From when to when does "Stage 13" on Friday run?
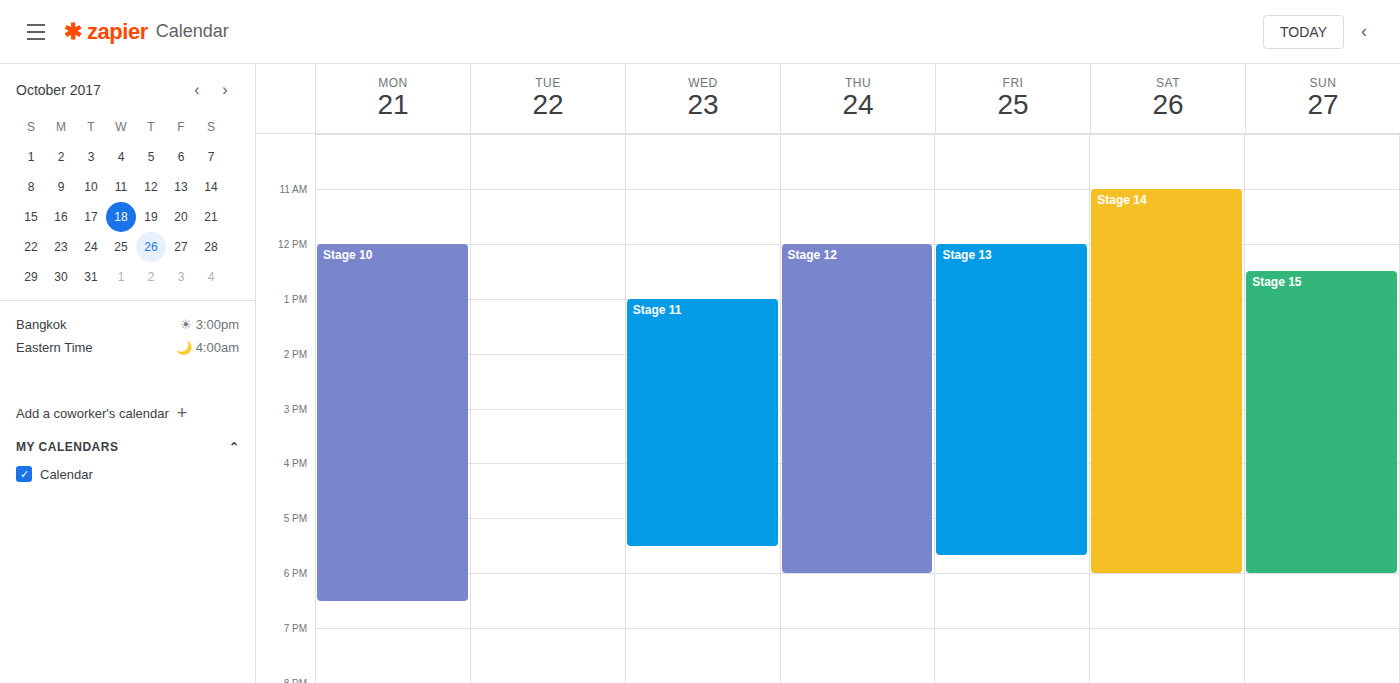
12:00 PM to 5:40 PM